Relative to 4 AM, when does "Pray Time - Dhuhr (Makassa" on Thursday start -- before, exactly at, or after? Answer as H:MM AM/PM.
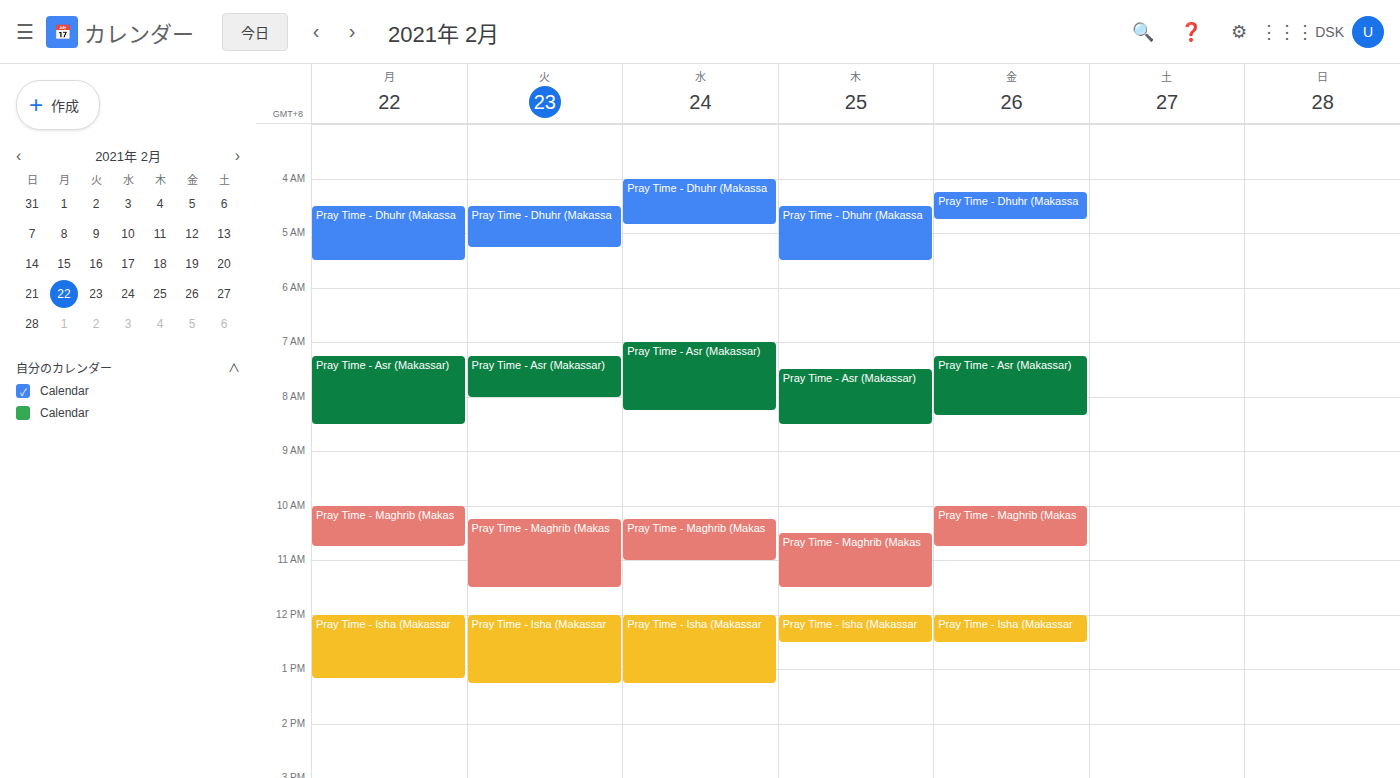
4:30 AM -- after 4 AM, 30 minutes below the 4 AM line.